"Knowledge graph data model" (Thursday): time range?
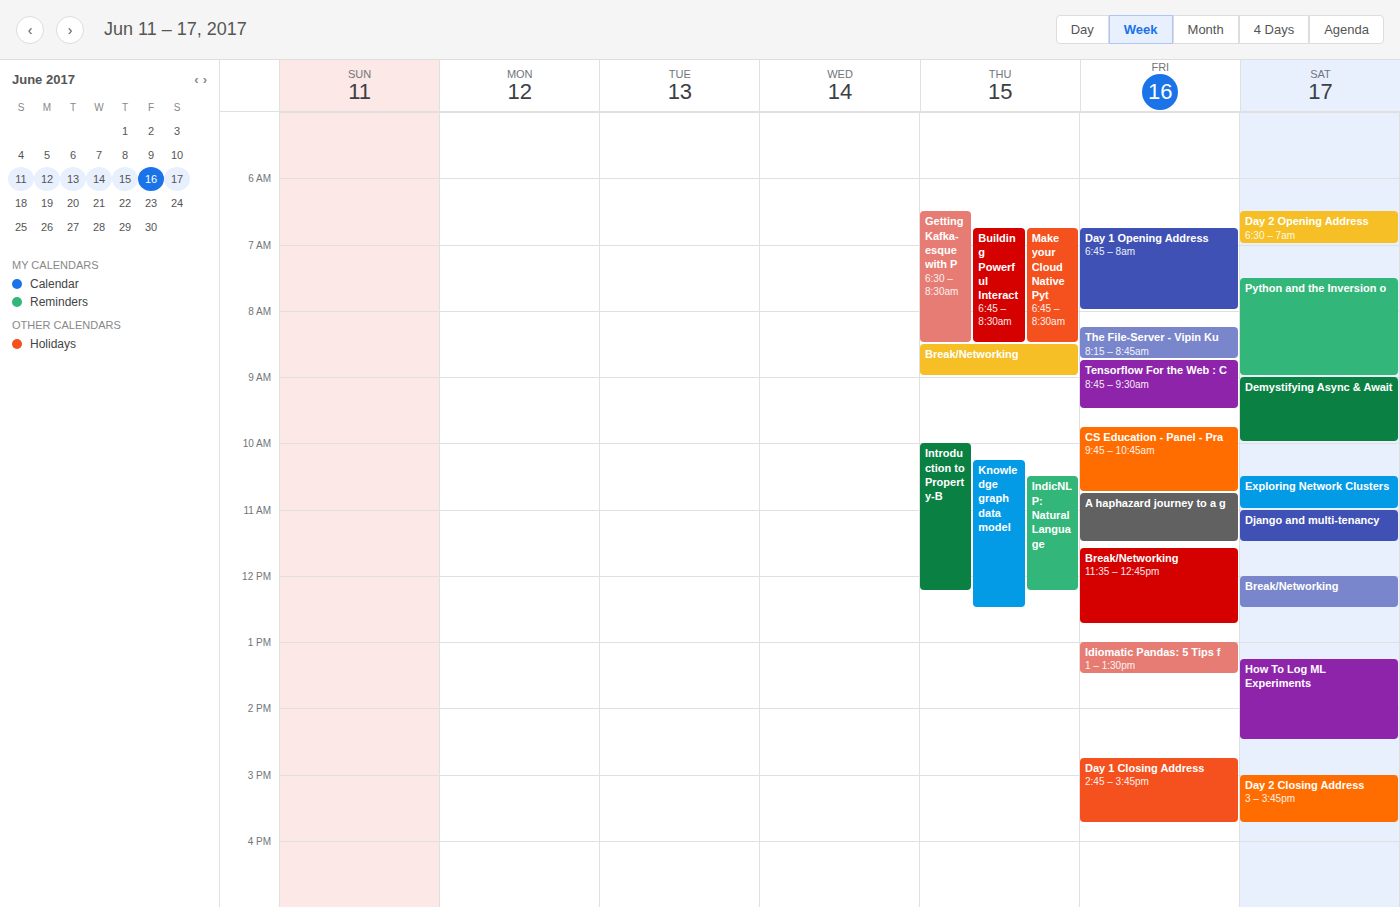
10:15 AM to 12:30 PM